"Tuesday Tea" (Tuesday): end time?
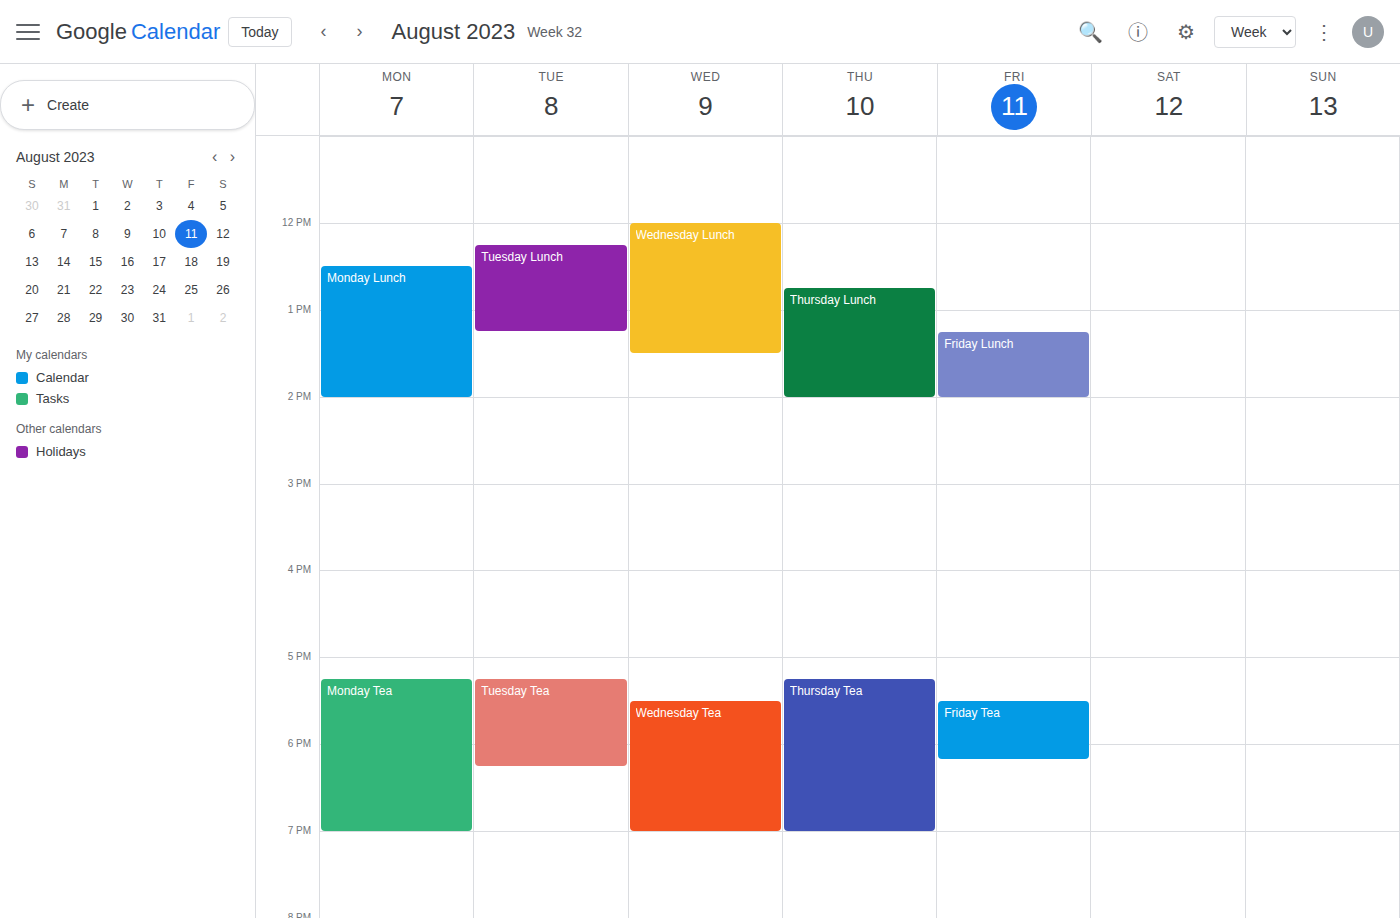
6:15 PM